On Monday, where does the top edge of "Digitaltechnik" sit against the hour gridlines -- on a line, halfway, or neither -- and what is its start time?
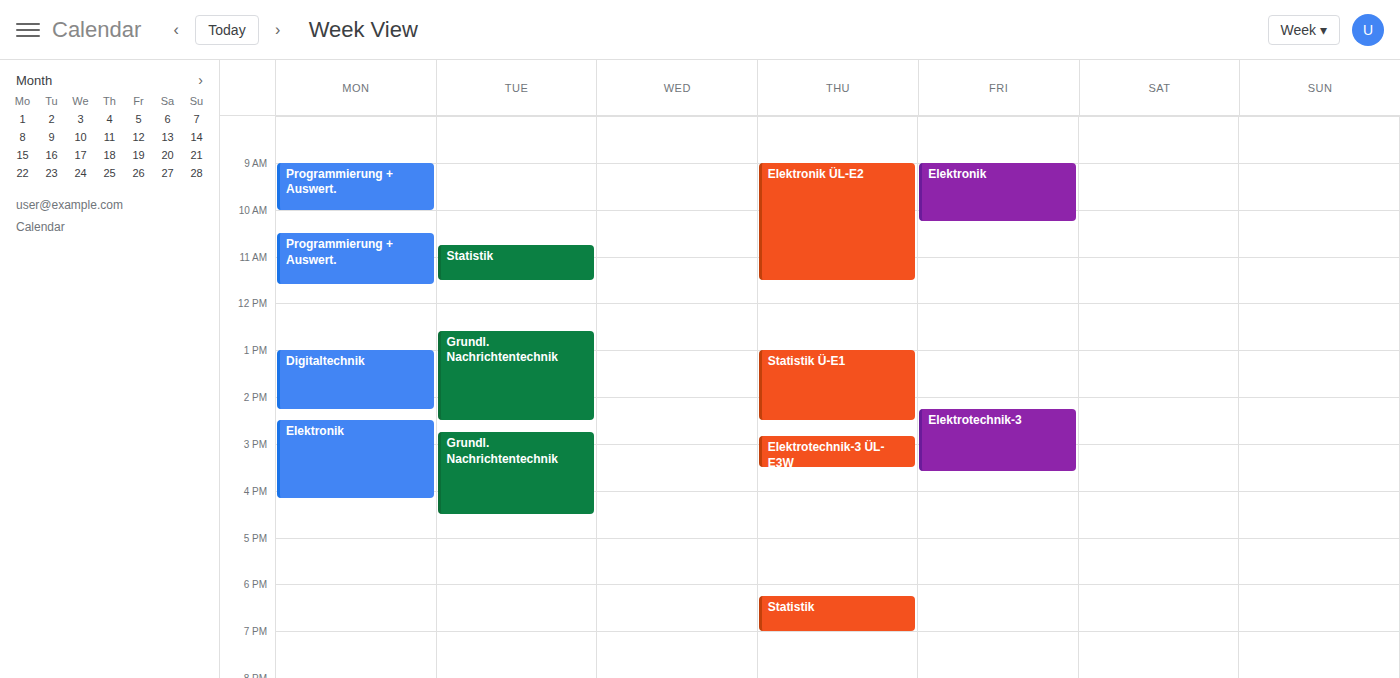
13:00 -- exactly on the 13:00 line.